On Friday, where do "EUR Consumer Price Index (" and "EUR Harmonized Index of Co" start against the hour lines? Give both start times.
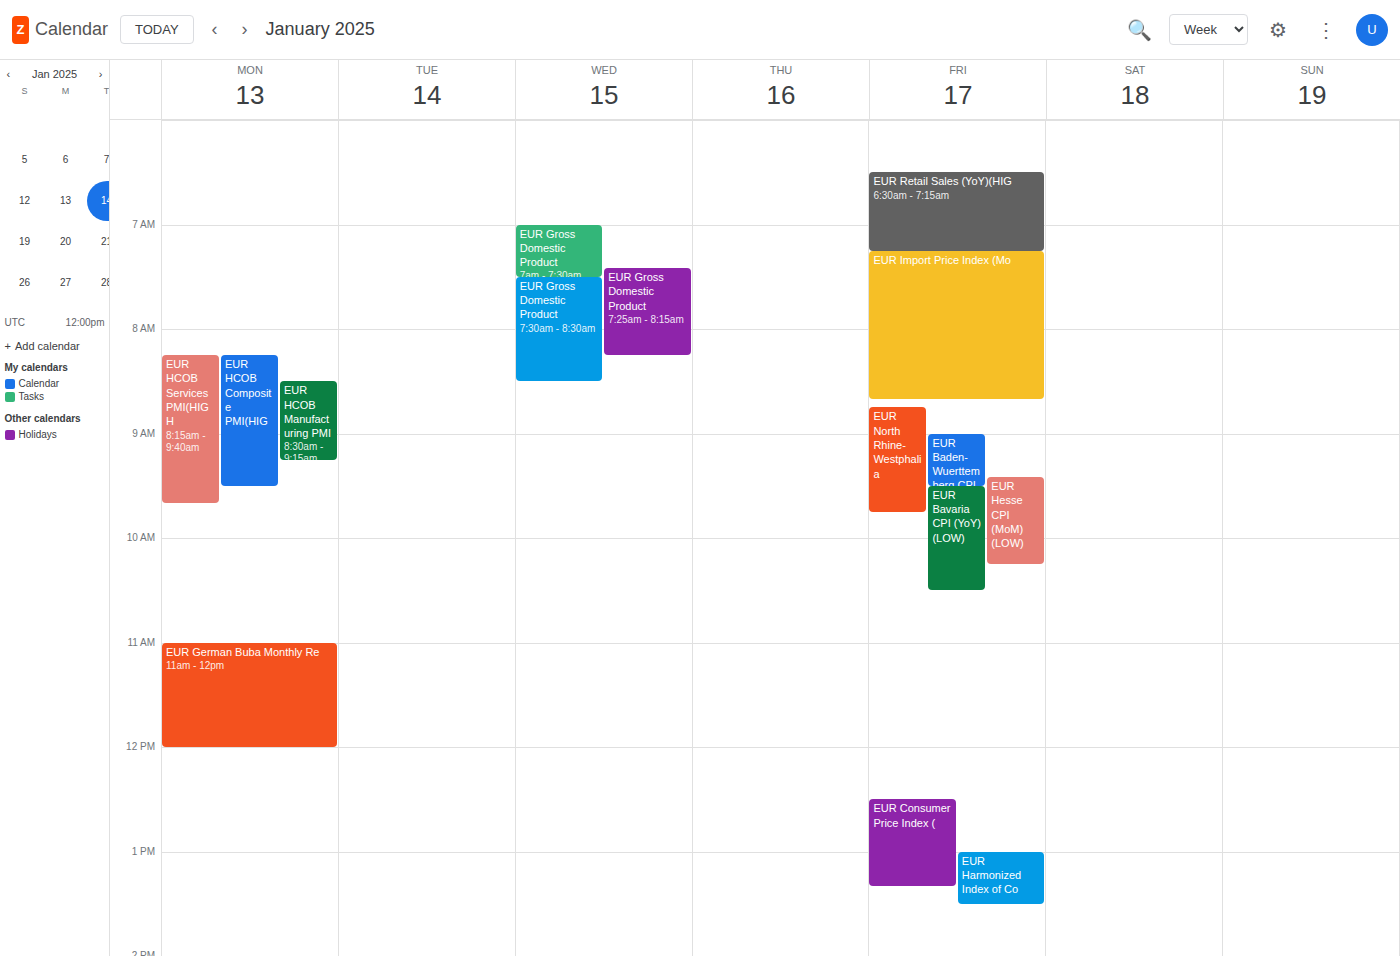
"EUR Consumer Price Index (": 12:30 PM, halfway between the 12 PM and 1 PM lines. "EUR Harmonized Index of Co": 1:00 PM, exactly on the 1 PM line.